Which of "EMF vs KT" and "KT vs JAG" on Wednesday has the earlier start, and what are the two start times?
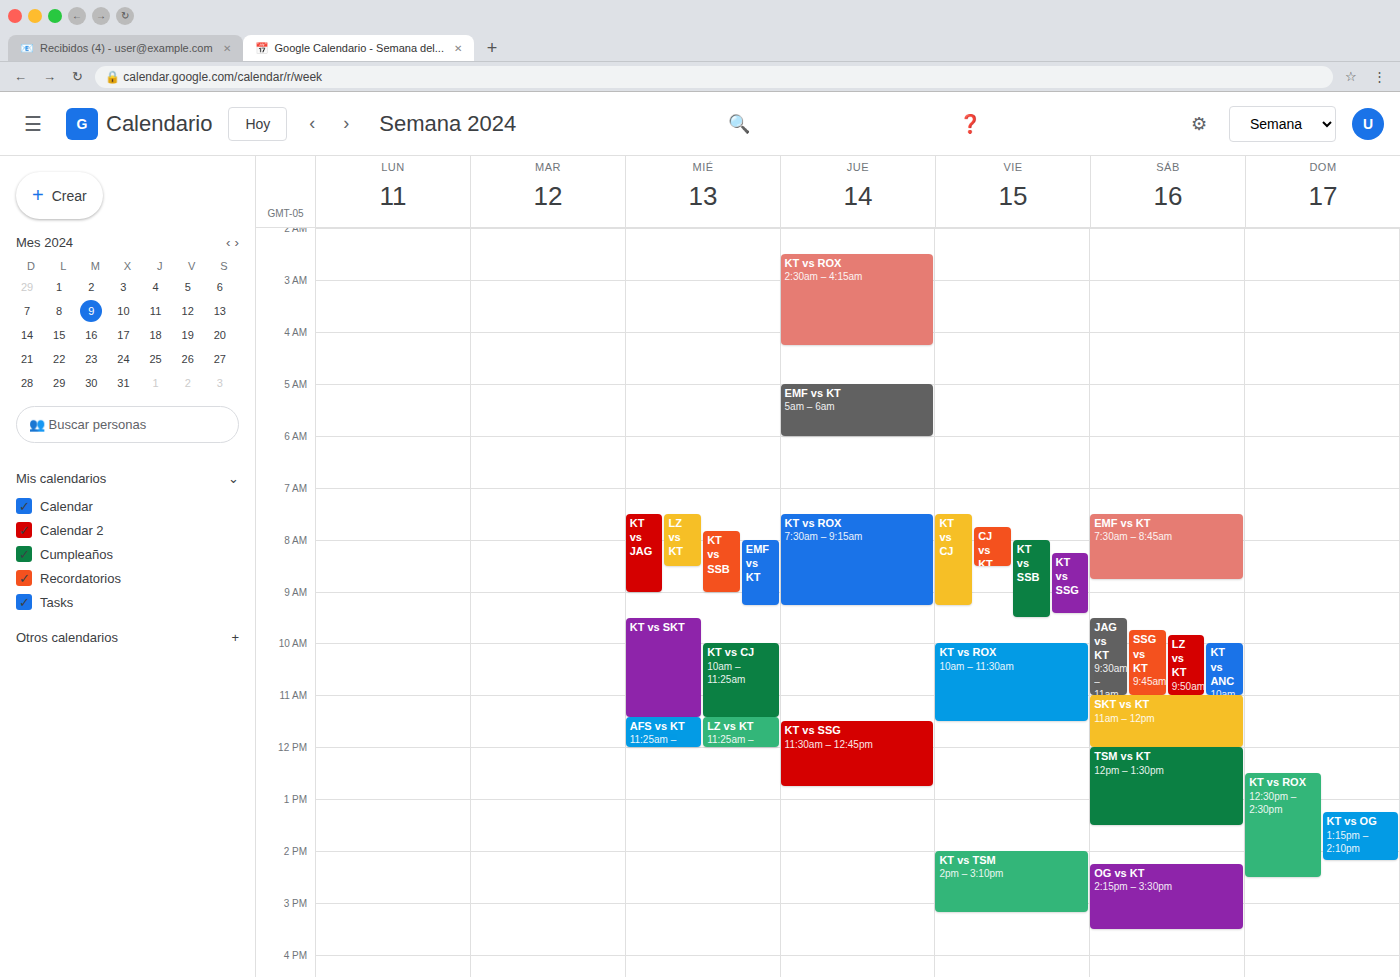
"KT vs JAG" 7:30 AM; "EMF vs KT" 8:00 AM.